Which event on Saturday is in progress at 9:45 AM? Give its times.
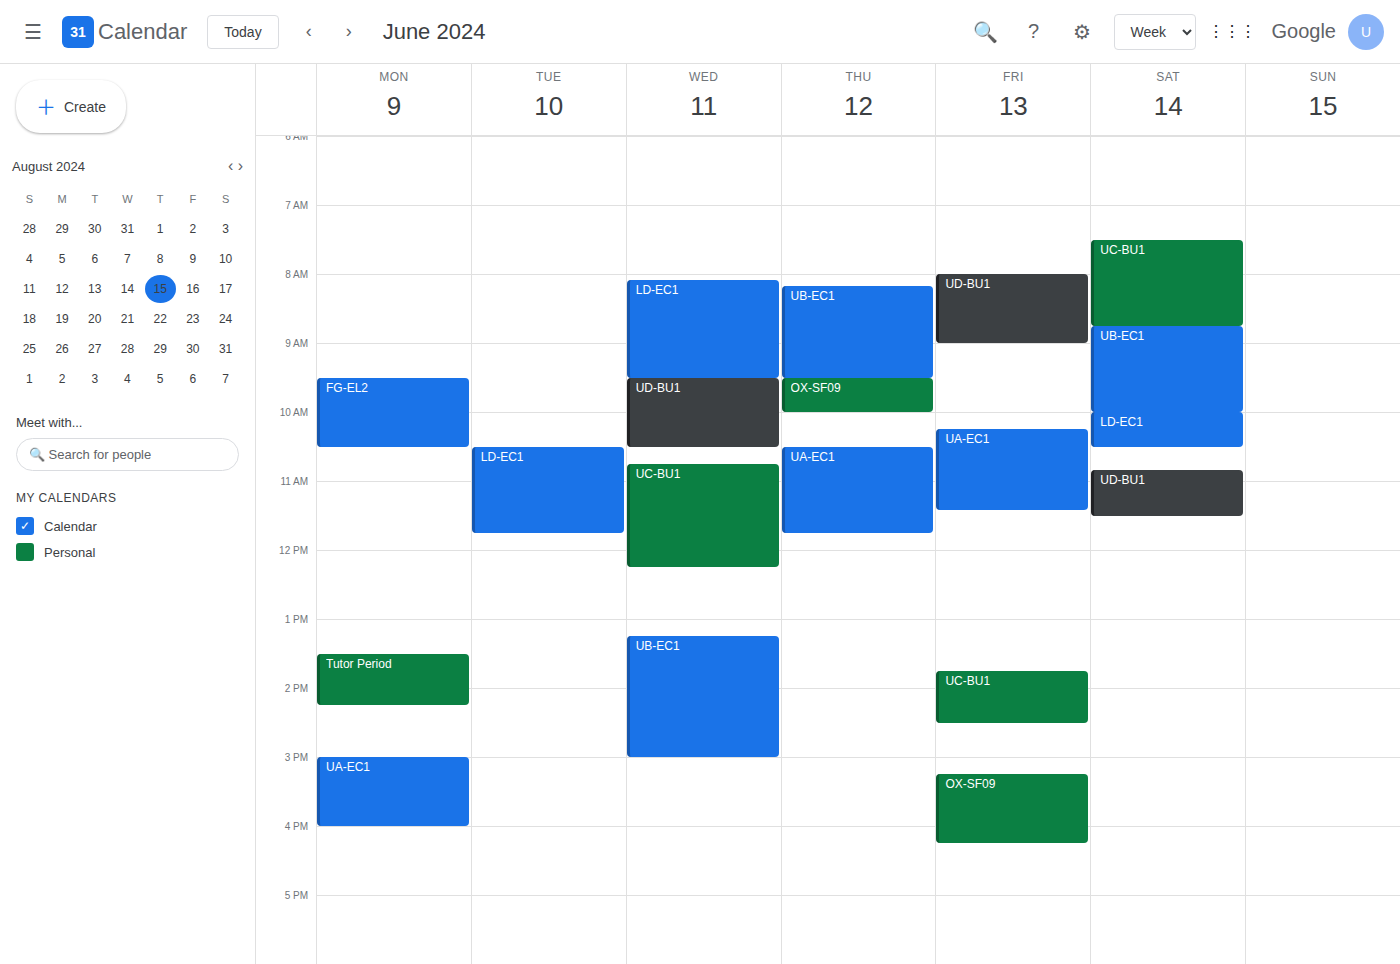
"UB-EC1", 8:45 AM to 10:00 AM